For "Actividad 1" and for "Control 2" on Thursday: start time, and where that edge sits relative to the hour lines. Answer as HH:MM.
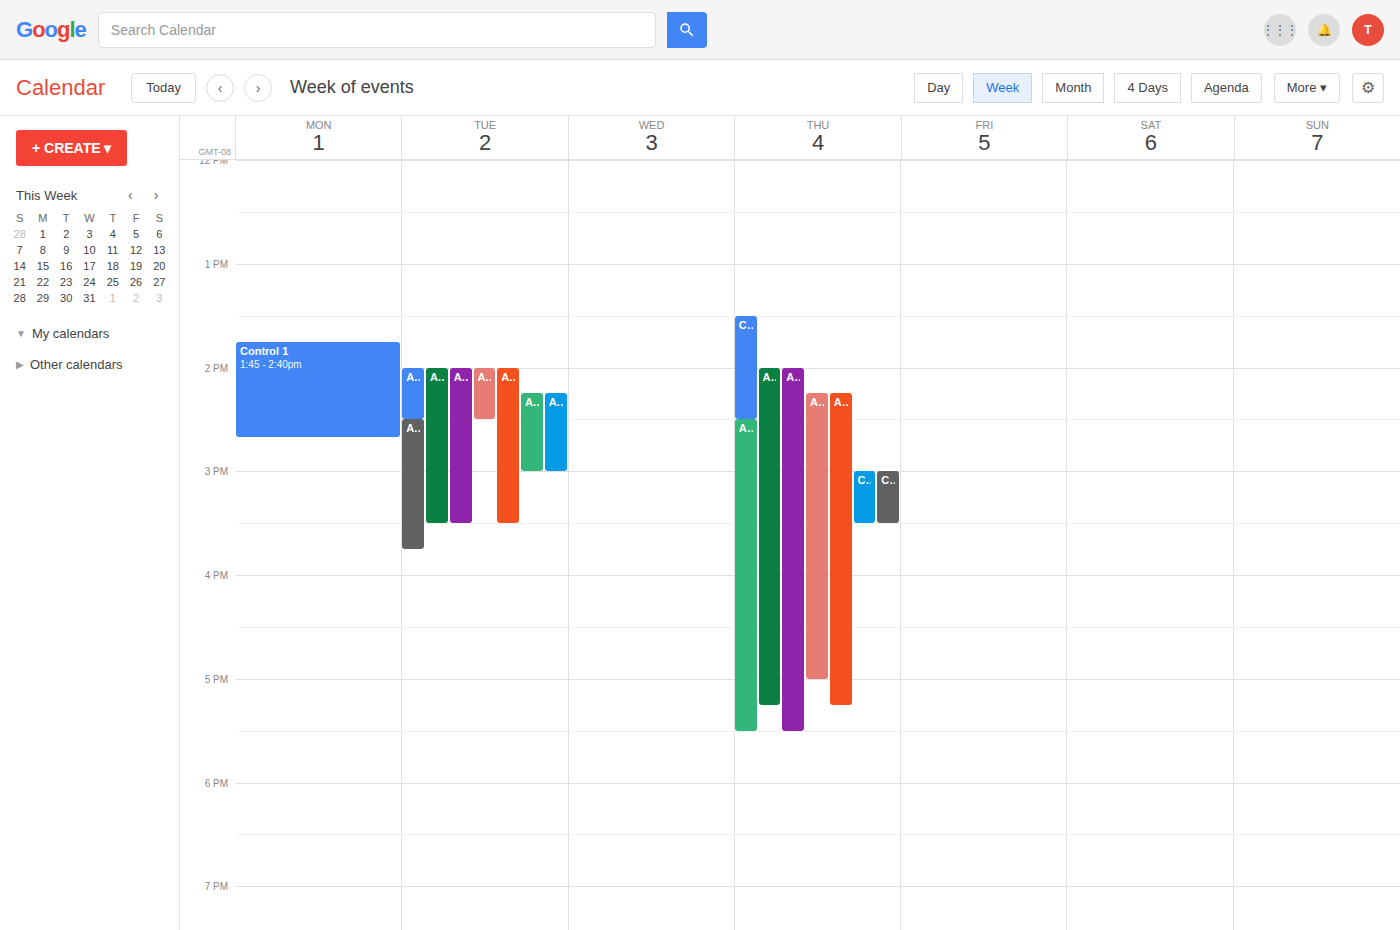
"Actividad 1": 14:00, exactly on the 14:00 line. "Control 2": 15:00, exactly on the 15:00 line.